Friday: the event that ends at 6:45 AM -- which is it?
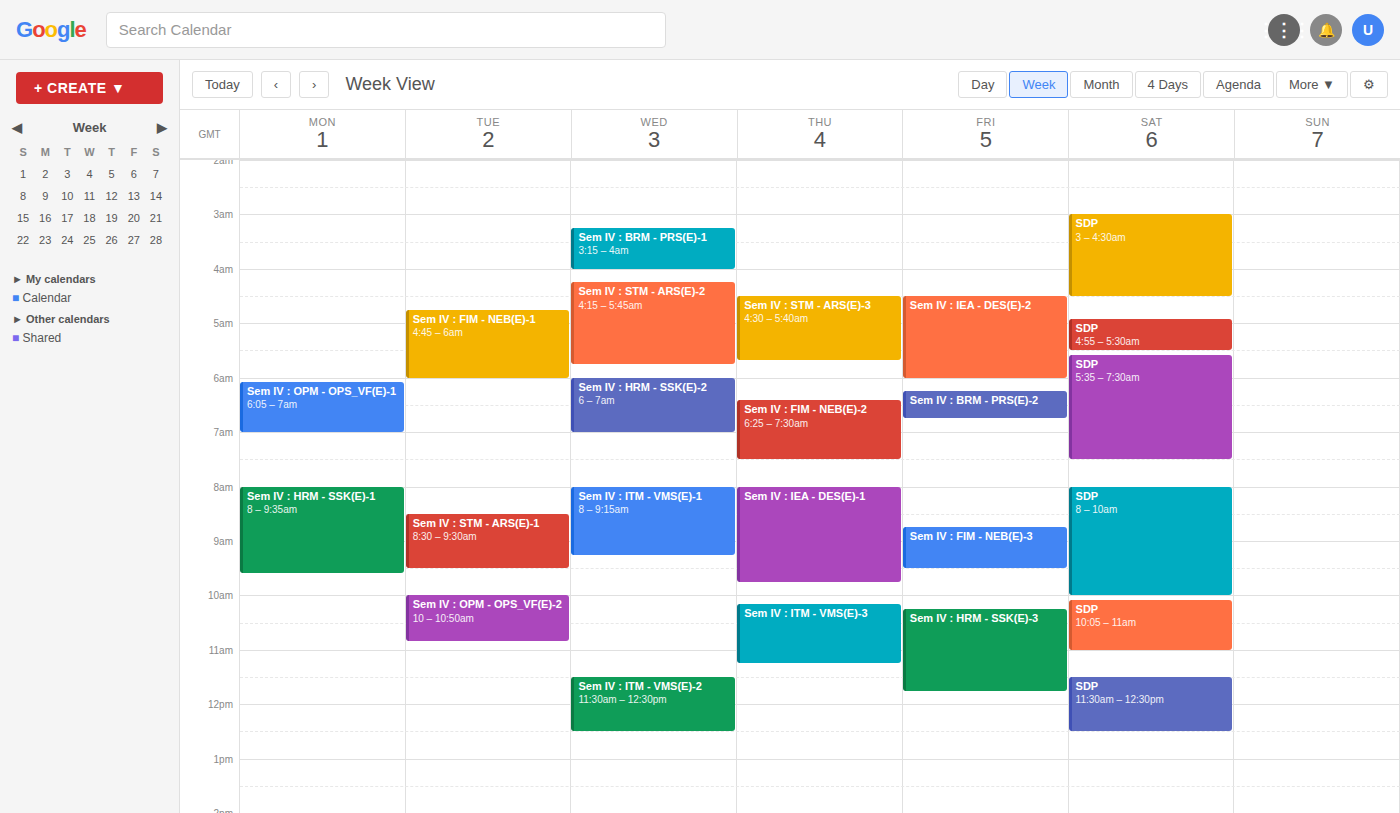
"Sem IV : BRM - PRS(E)-2"